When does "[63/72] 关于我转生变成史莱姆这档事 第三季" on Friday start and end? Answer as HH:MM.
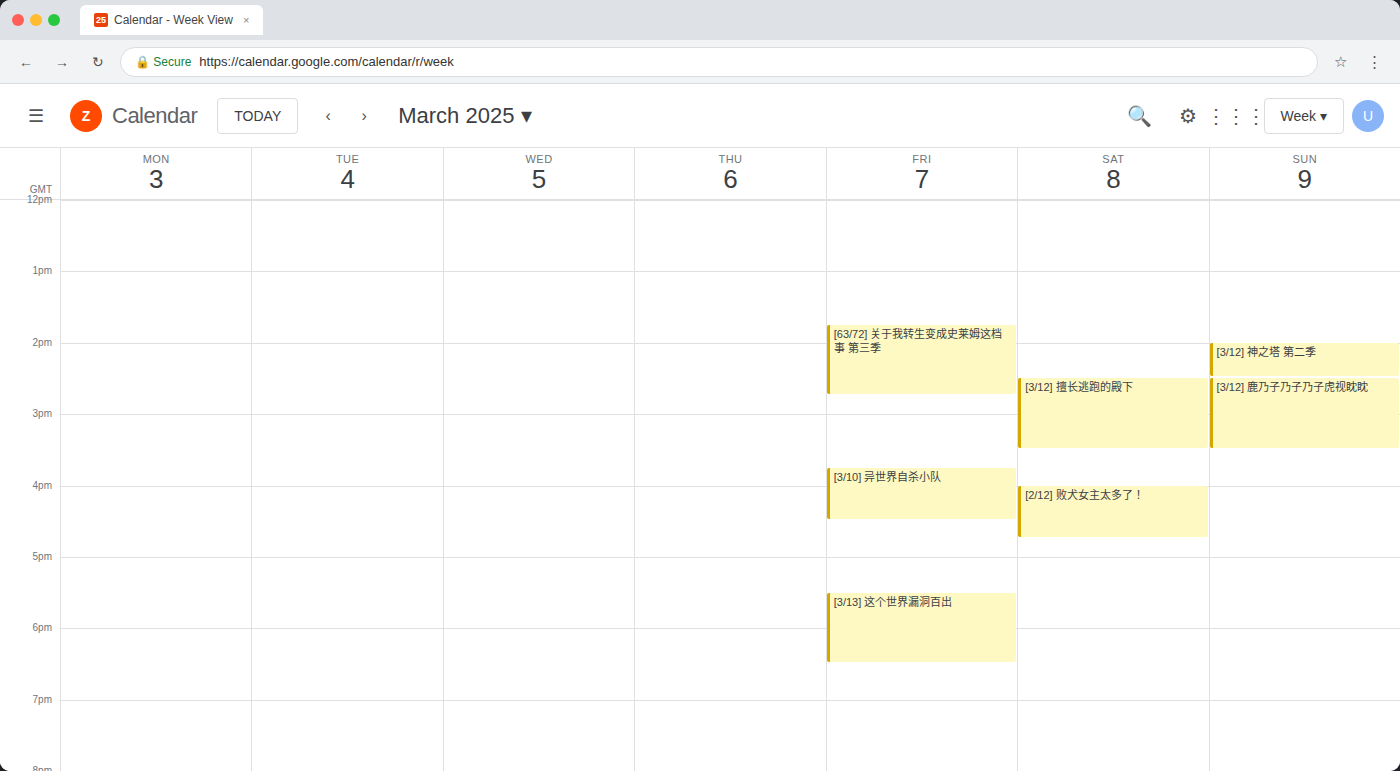
13:45 to 14:45